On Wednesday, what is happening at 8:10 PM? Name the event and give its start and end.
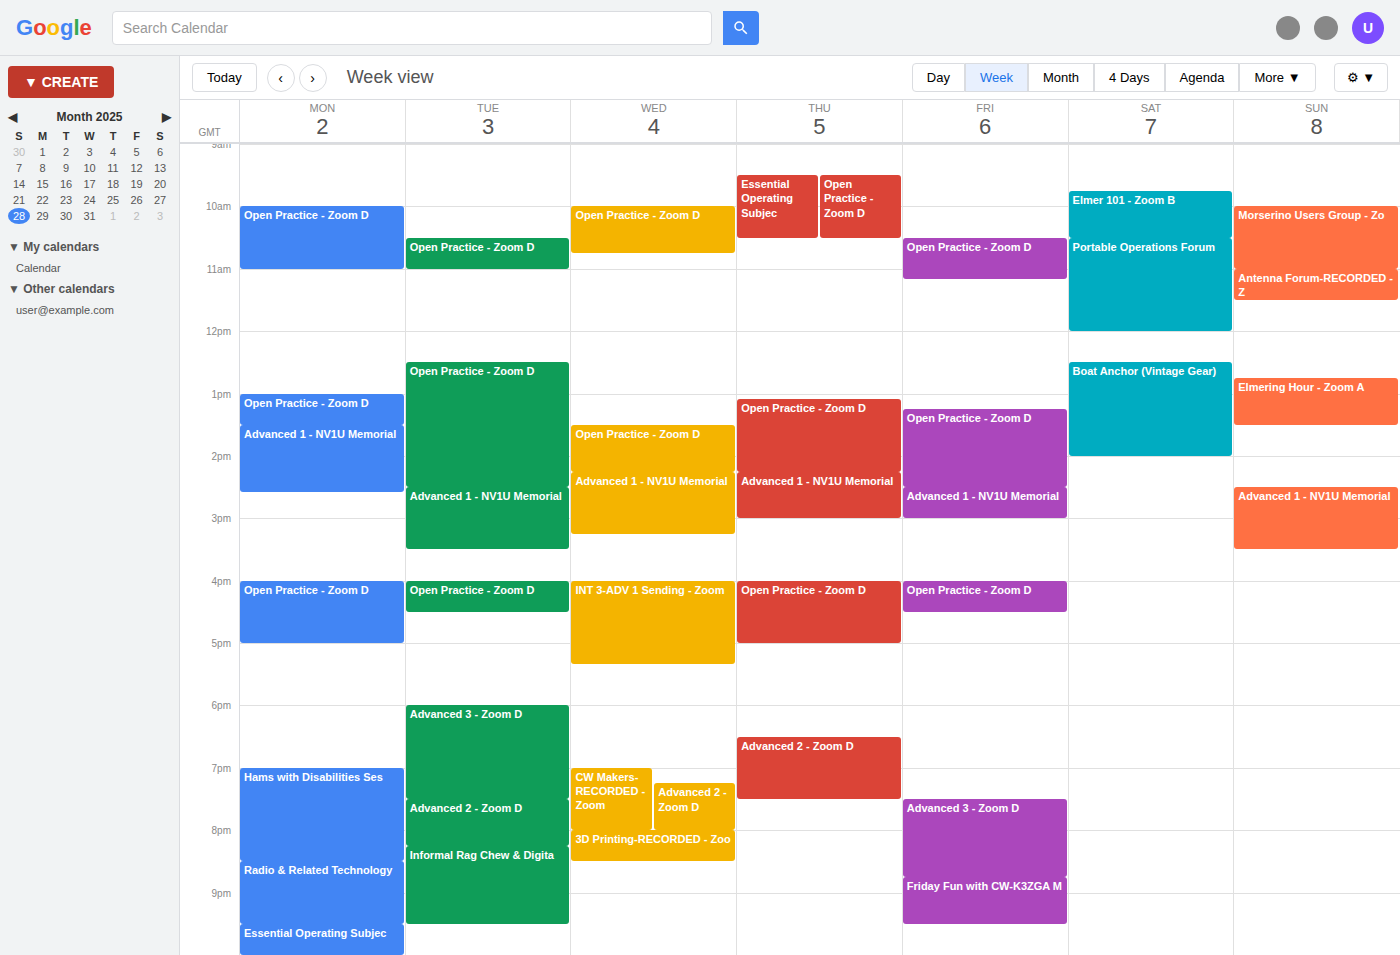
"3D Printing-RECORDED - Zoo", 8:00 PM to 8:30 PM